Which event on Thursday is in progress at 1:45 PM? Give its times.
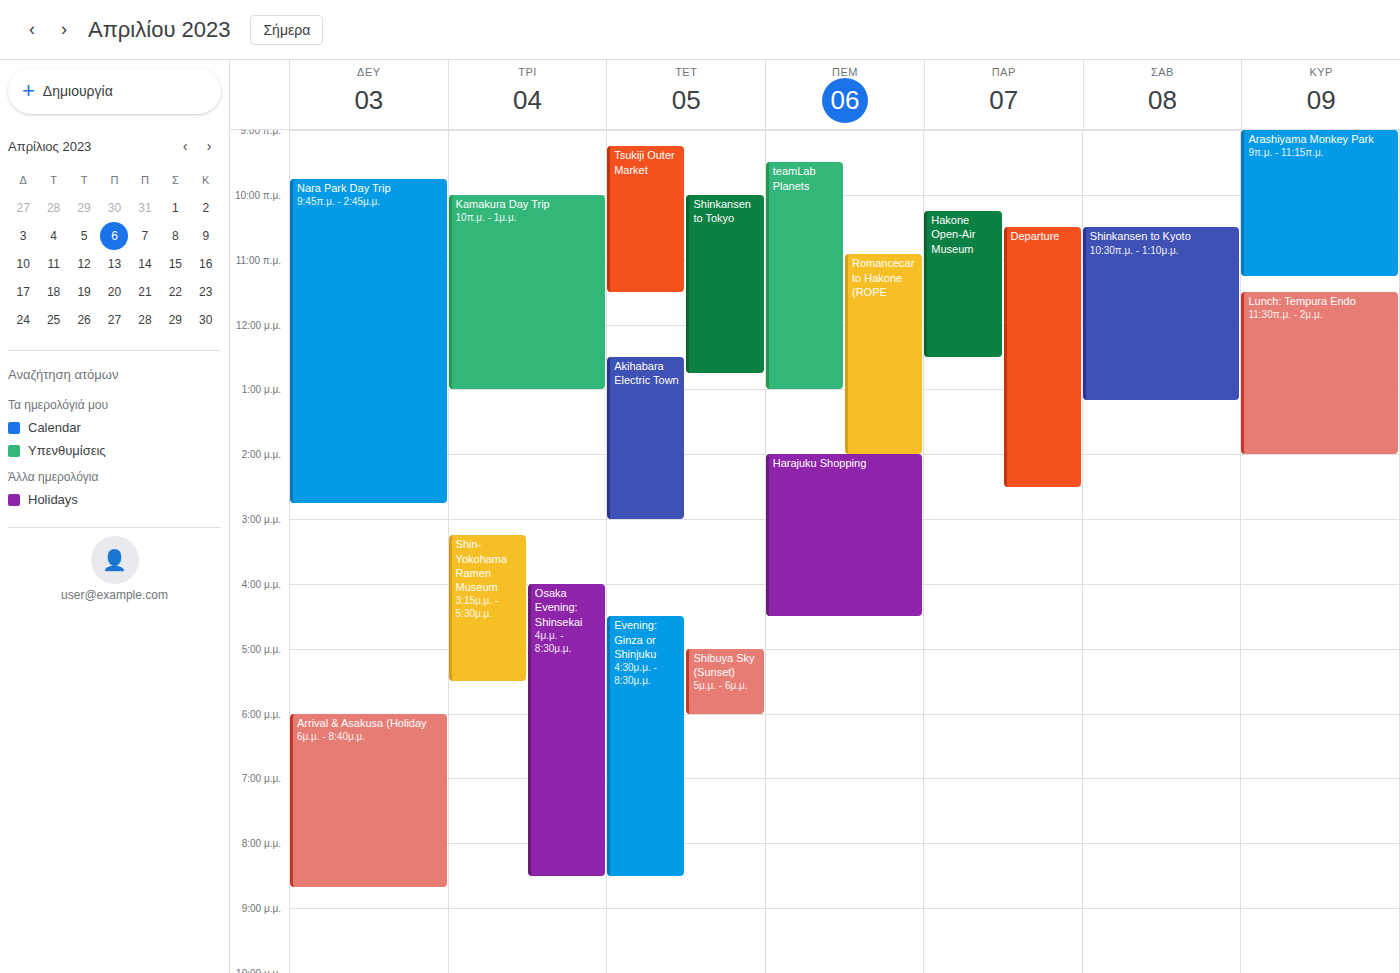
"Romancecar to Hakone (ROPE", 10:55 AM to 2:00 PM